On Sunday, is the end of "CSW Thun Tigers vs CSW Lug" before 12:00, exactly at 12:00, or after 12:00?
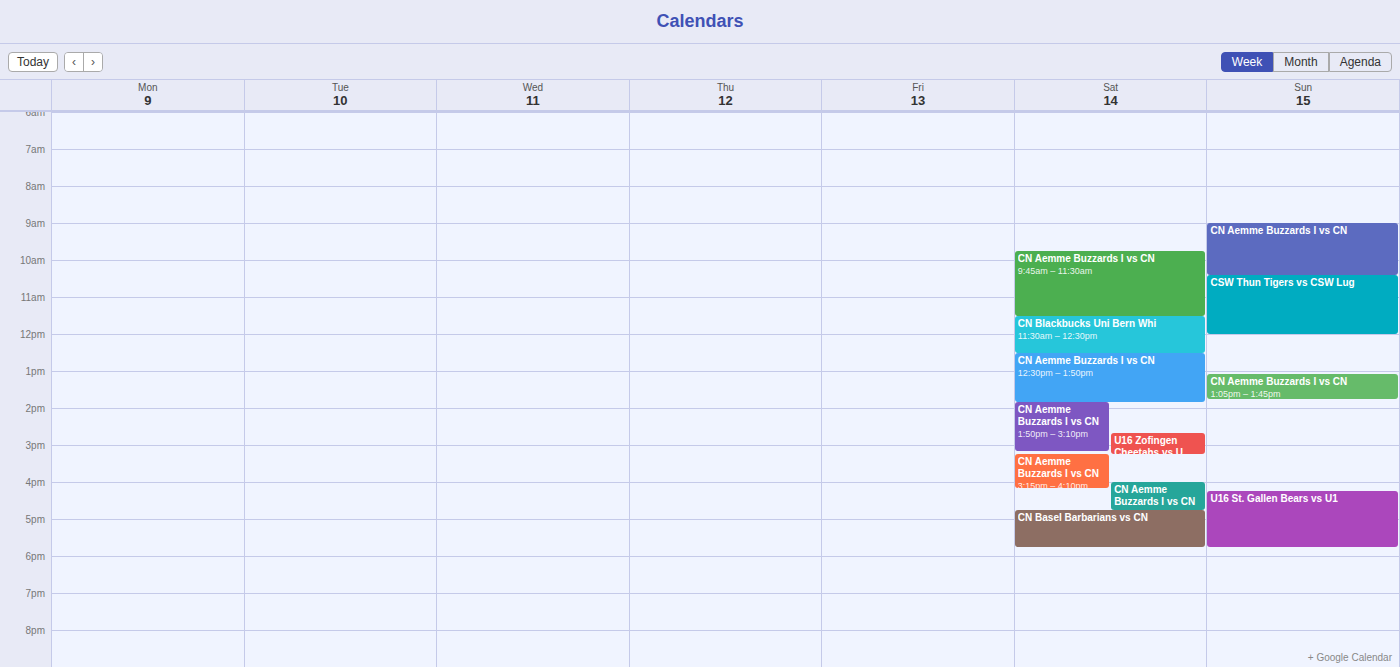
12:00 -- exactly at 12:00, on the 12:00 line.